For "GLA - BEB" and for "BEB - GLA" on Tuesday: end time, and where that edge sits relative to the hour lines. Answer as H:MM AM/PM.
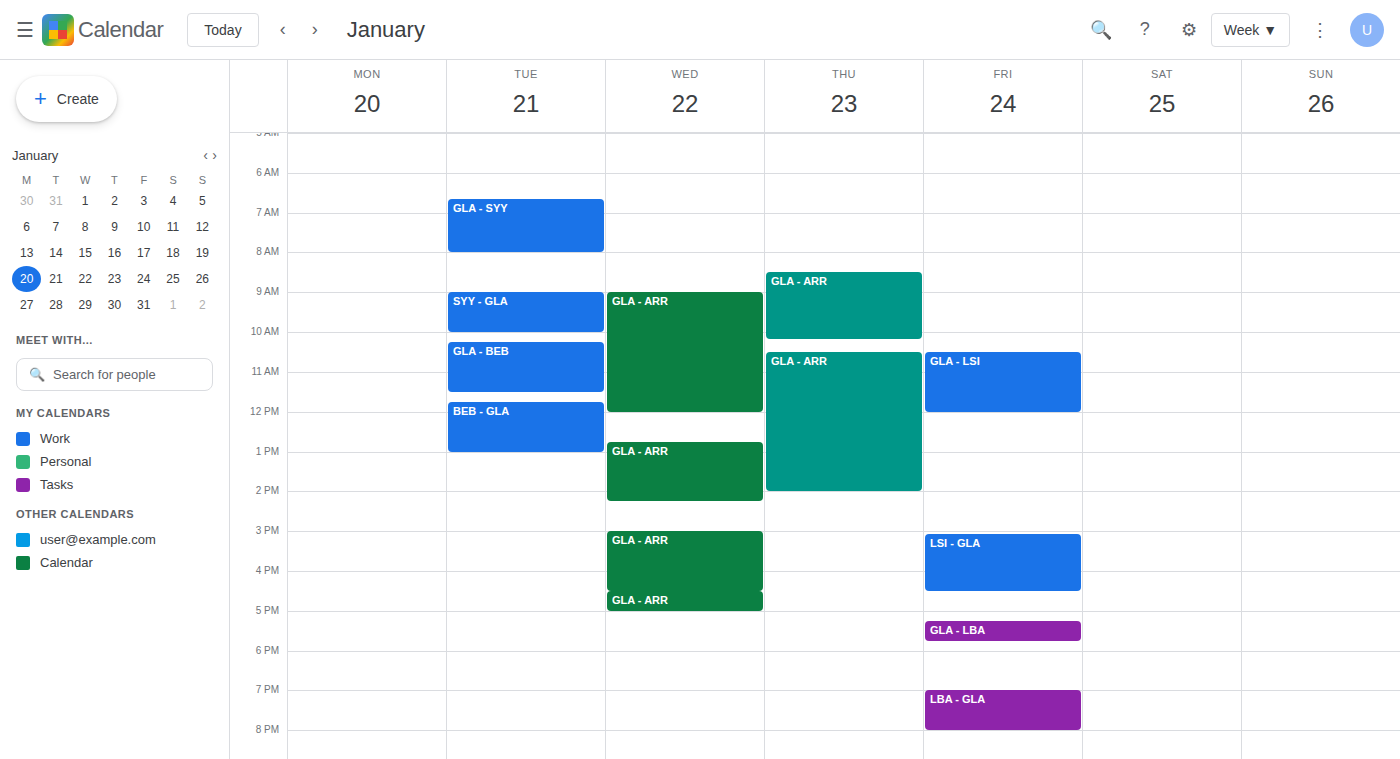
"GLA - BEB": 11:30 AM, halfway between the 11 AM and 12 PM lines. "BEB - GLA": 1:00 PM, exactly on the 1 PM line.